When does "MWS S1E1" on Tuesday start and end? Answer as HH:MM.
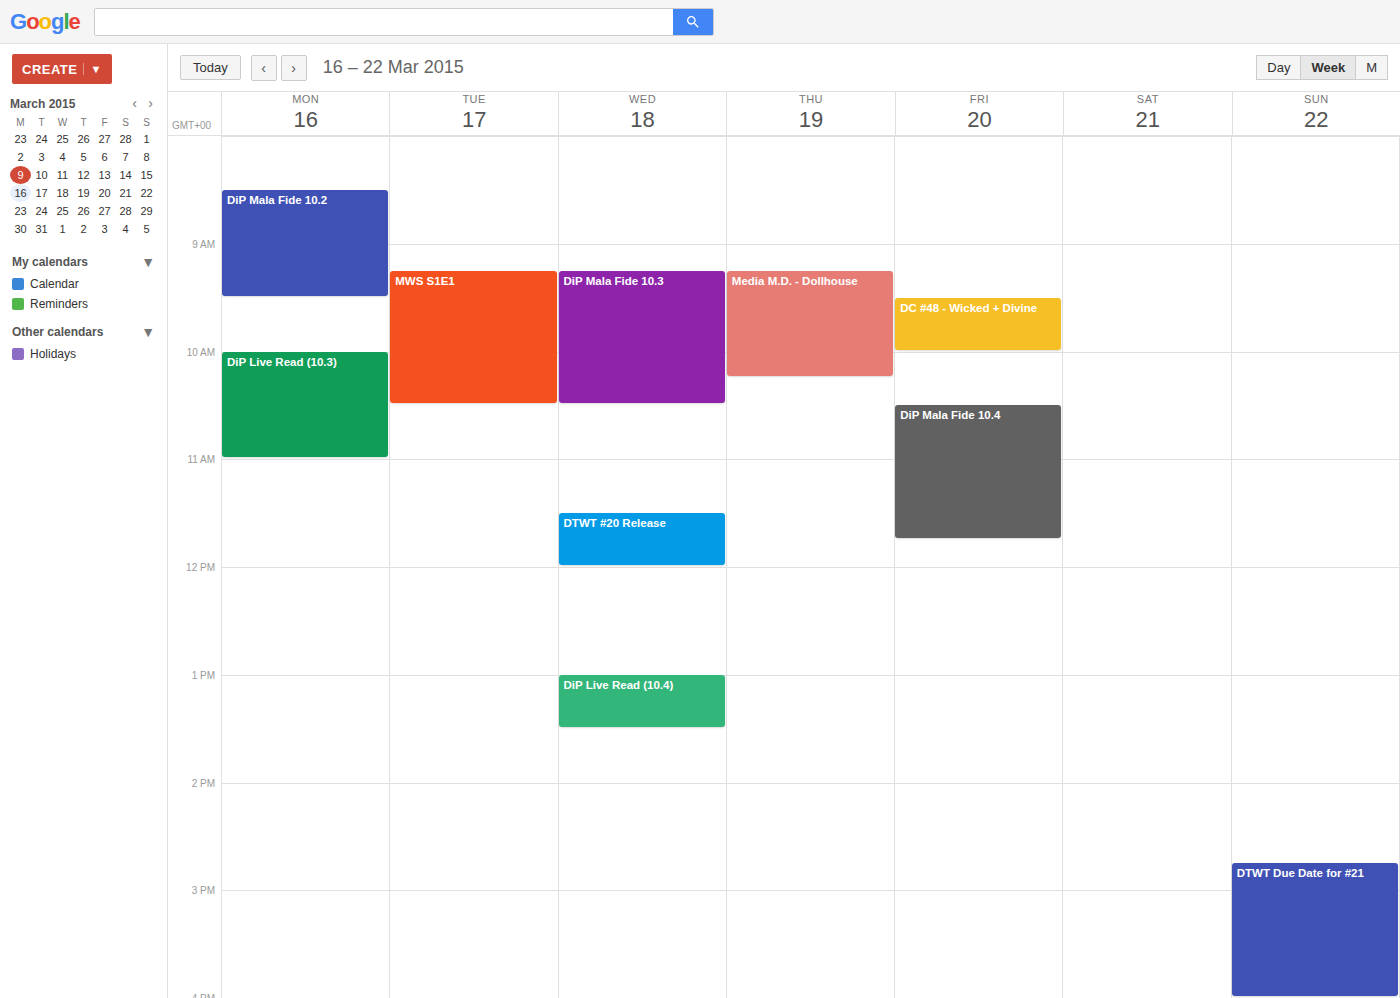
09:15 to 10:30